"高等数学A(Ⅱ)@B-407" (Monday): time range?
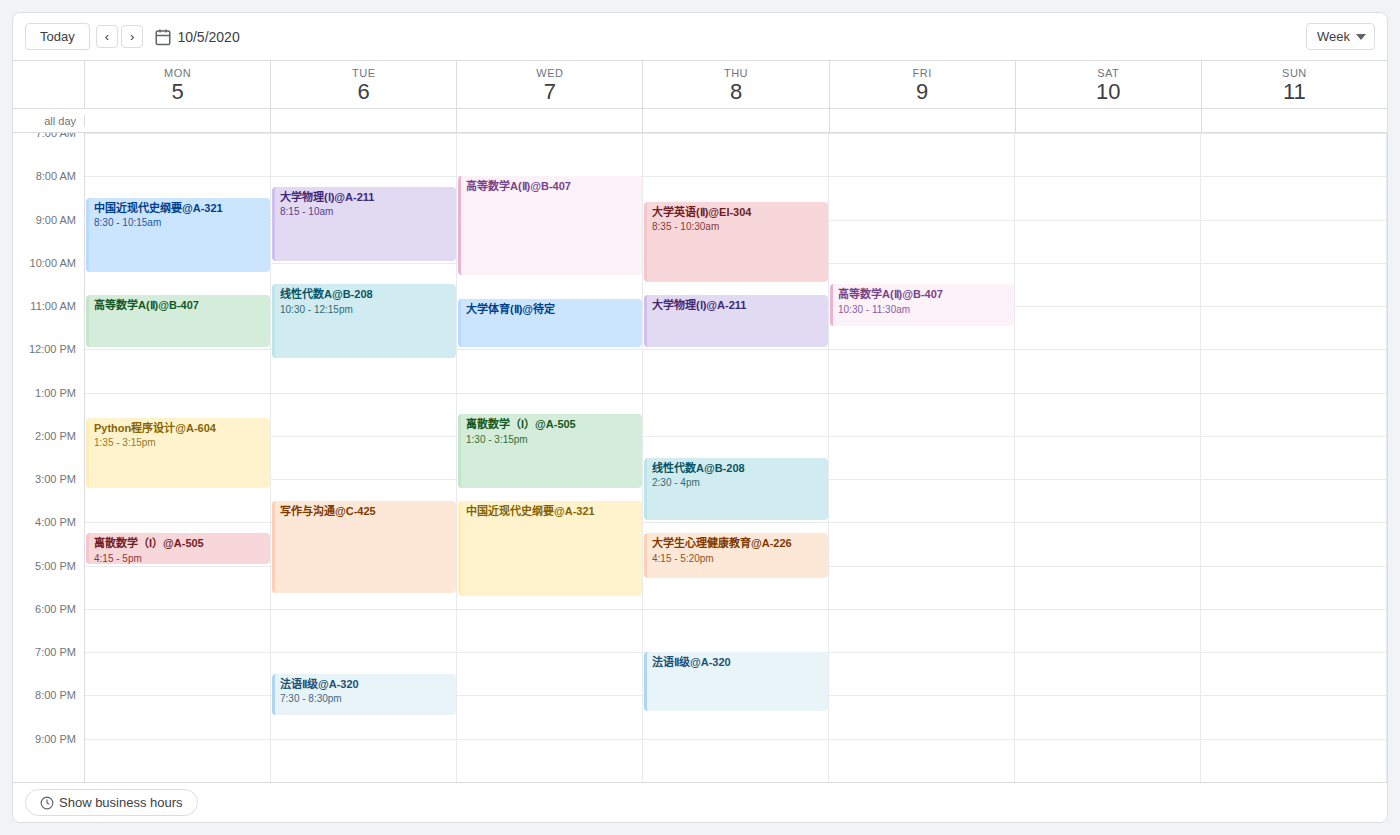
10:45 AM to 12:00 PM